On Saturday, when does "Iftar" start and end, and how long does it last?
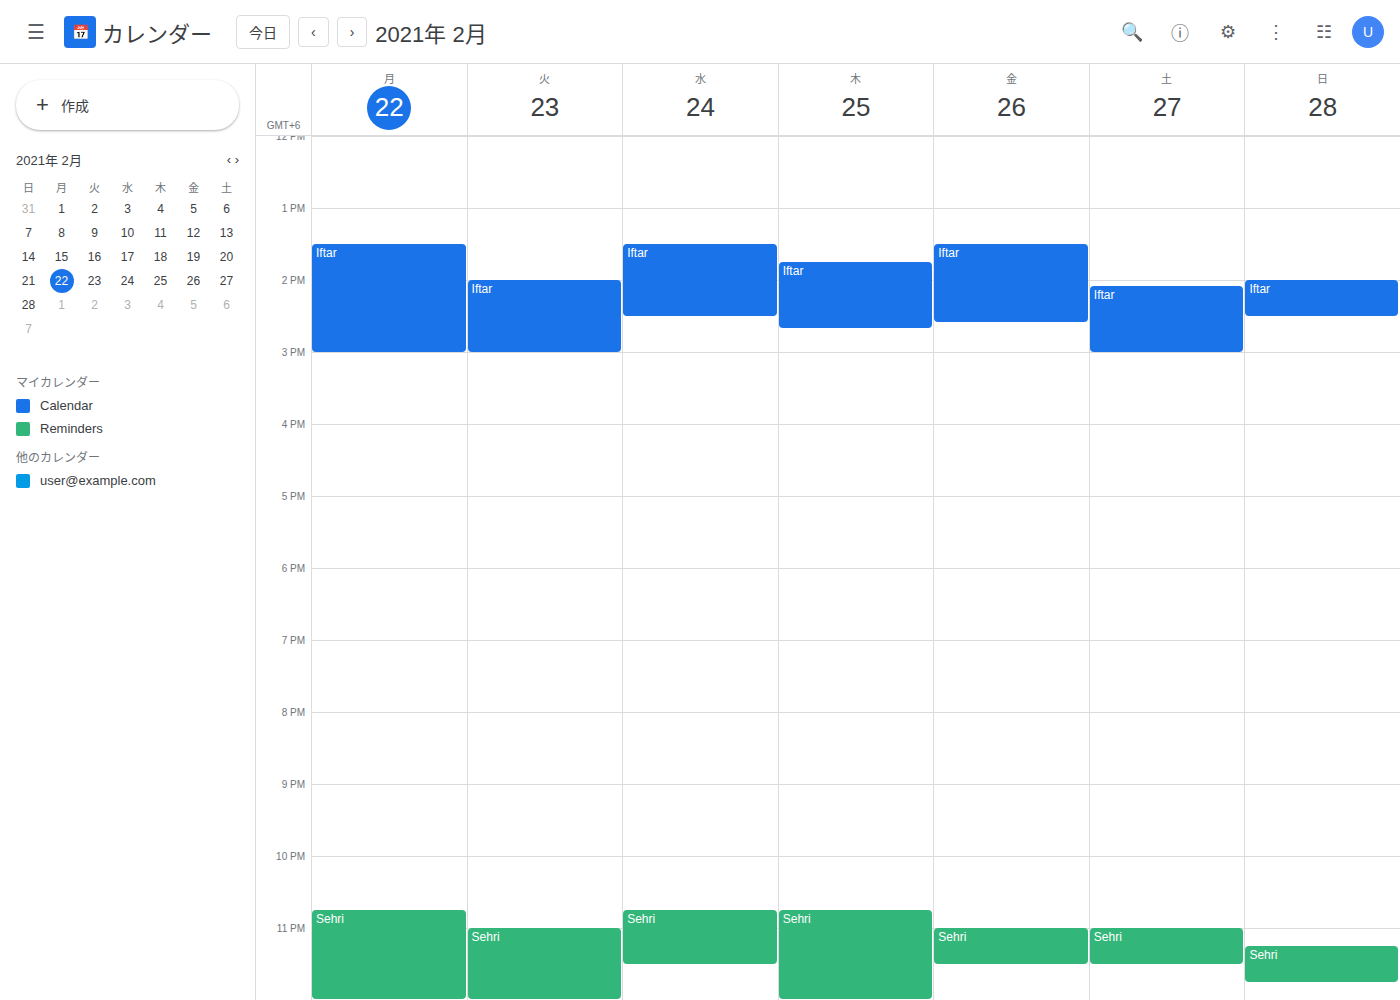
2:05 PM to 3:00 PM, 55 minutes